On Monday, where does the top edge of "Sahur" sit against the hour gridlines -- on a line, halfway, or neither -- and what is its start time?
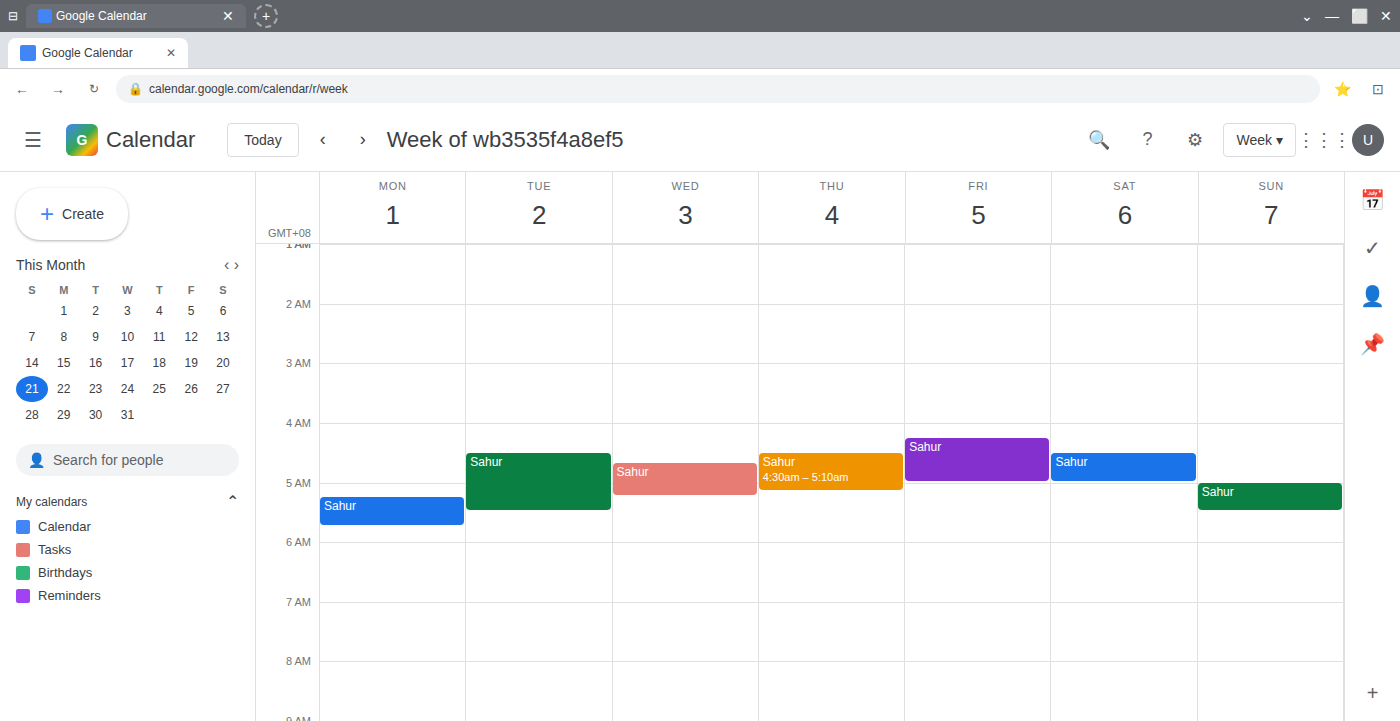
5:15 AM -- neither: a quarter of the way from the 5 AM line to the 6 AM line.